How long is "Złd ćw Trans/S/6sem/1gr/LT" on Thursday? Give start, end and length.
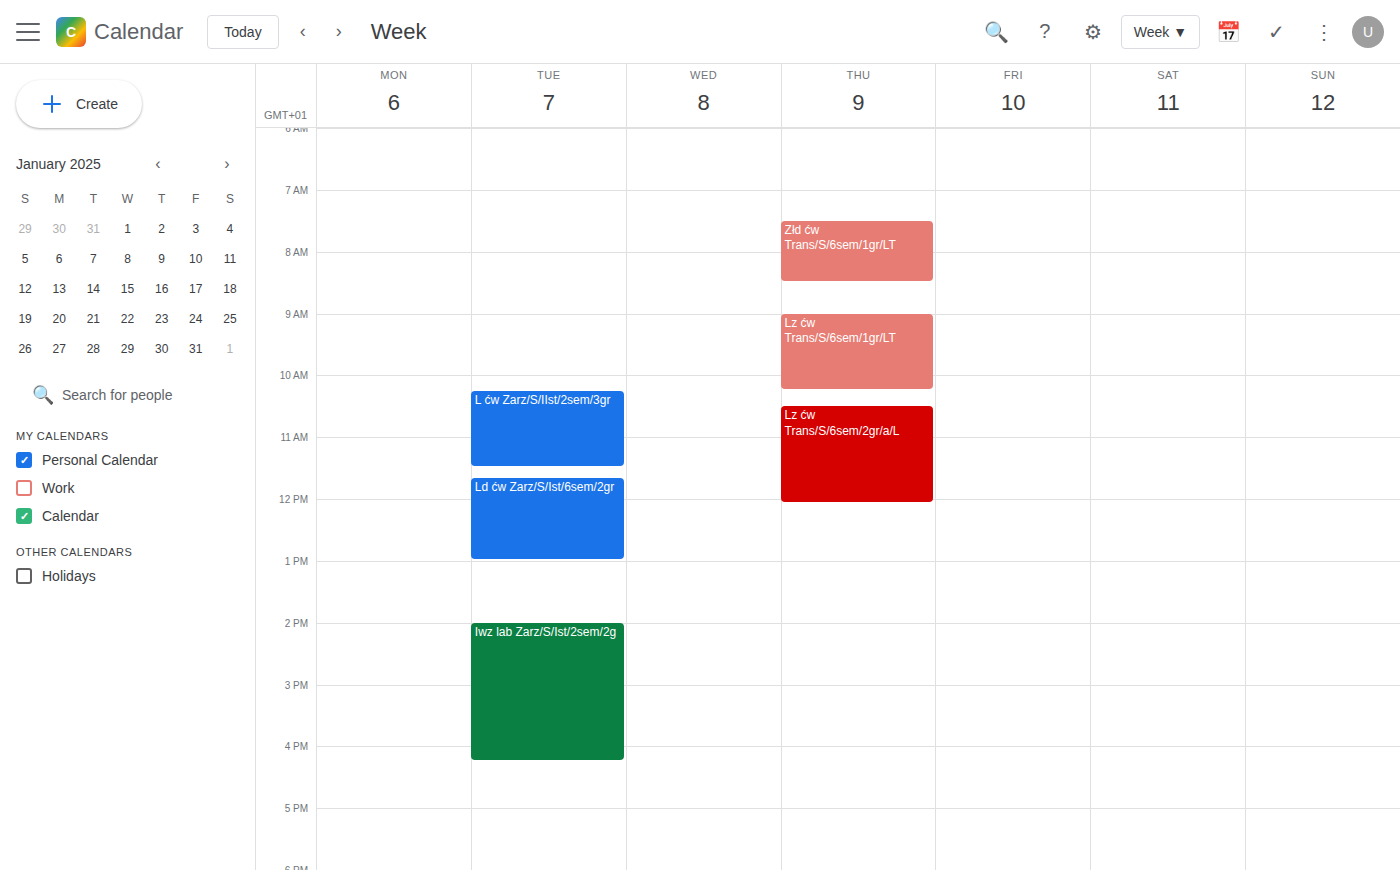
07:30 to 08:30, 1 hour